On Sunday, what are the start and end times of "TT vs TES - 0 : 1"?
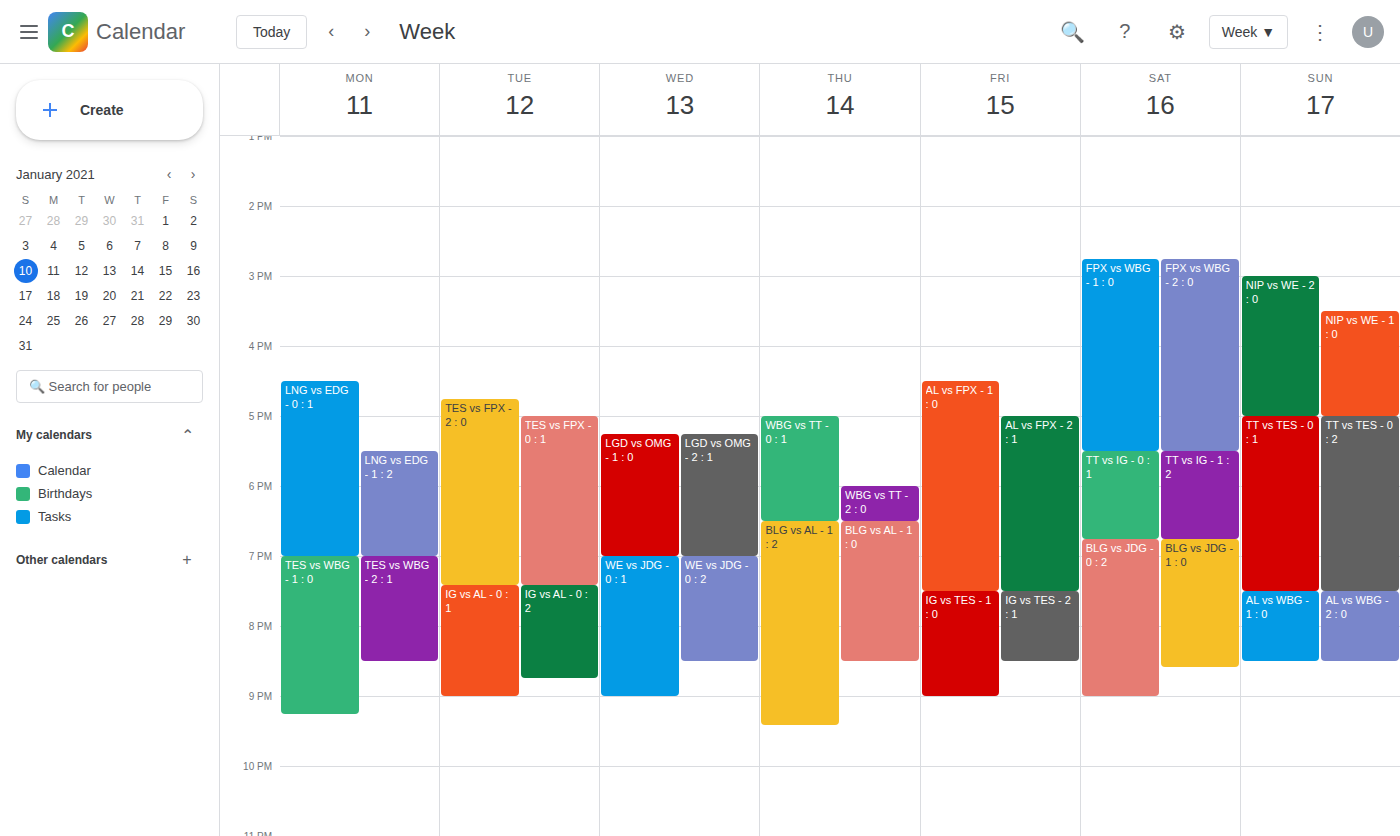
5:00 PM to 7:30 PM